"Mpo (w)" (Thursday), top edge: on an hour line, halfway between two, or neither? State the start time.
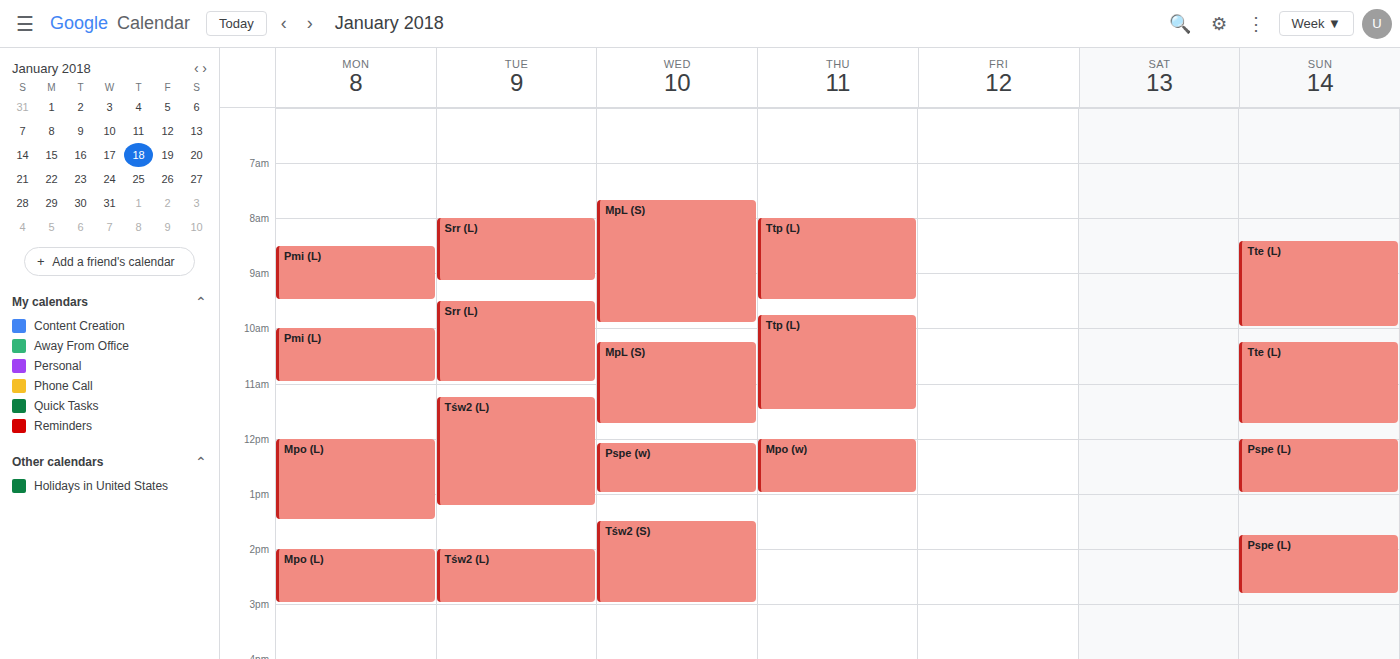
12:00 PM -- exactly on the 12 PM line.